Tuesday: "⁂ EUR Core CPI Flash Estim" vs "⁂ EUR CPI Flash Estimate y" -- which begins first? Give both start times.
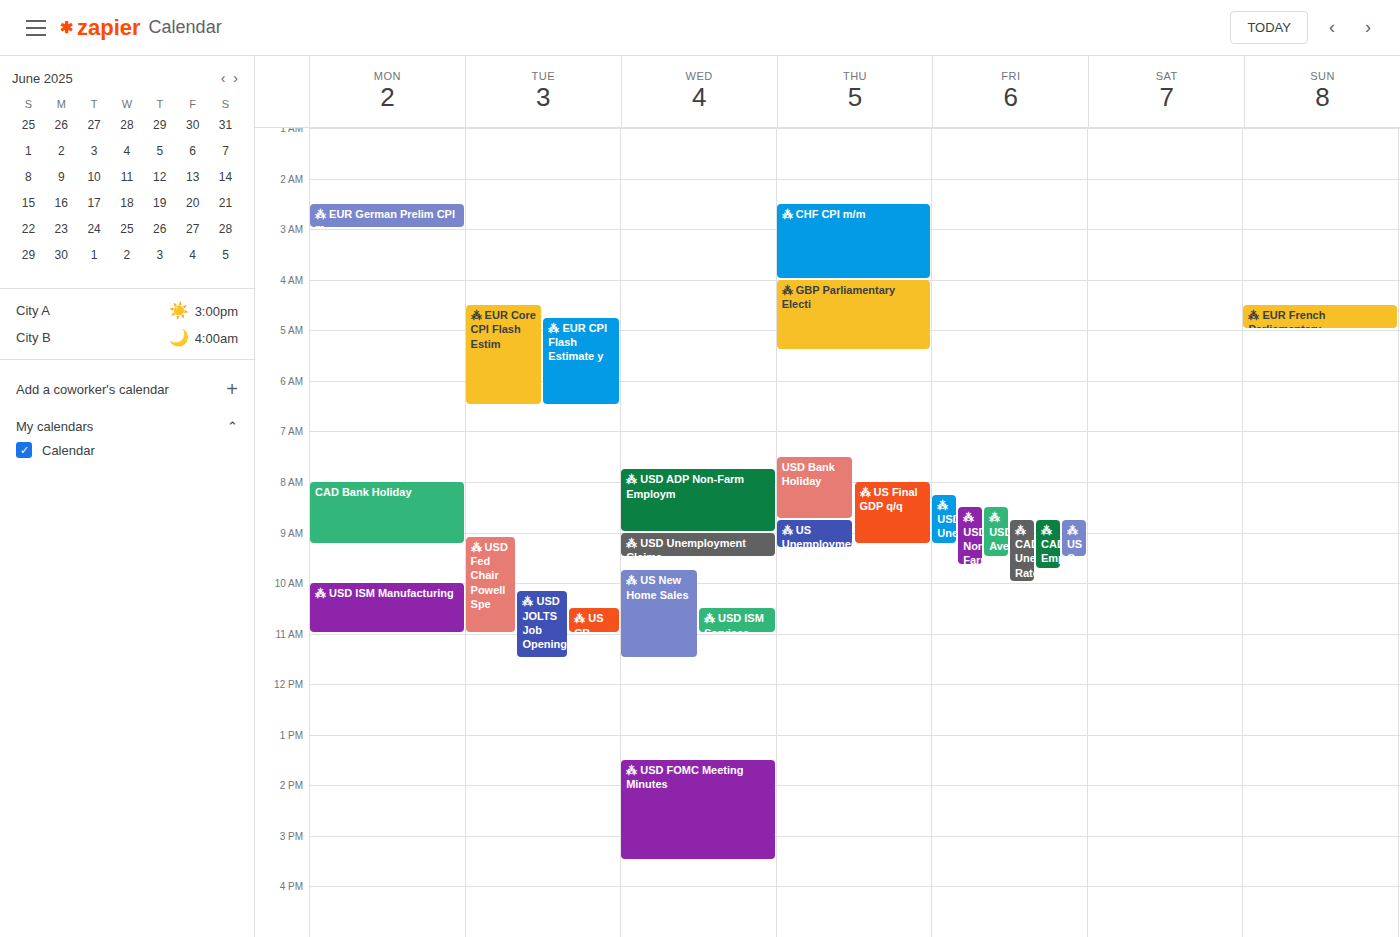
"⁂ EUR Core CPI Flash Estim" 4:30 AM; "⁂ EUR CPI Flash Estimate y" 4:45 AM.